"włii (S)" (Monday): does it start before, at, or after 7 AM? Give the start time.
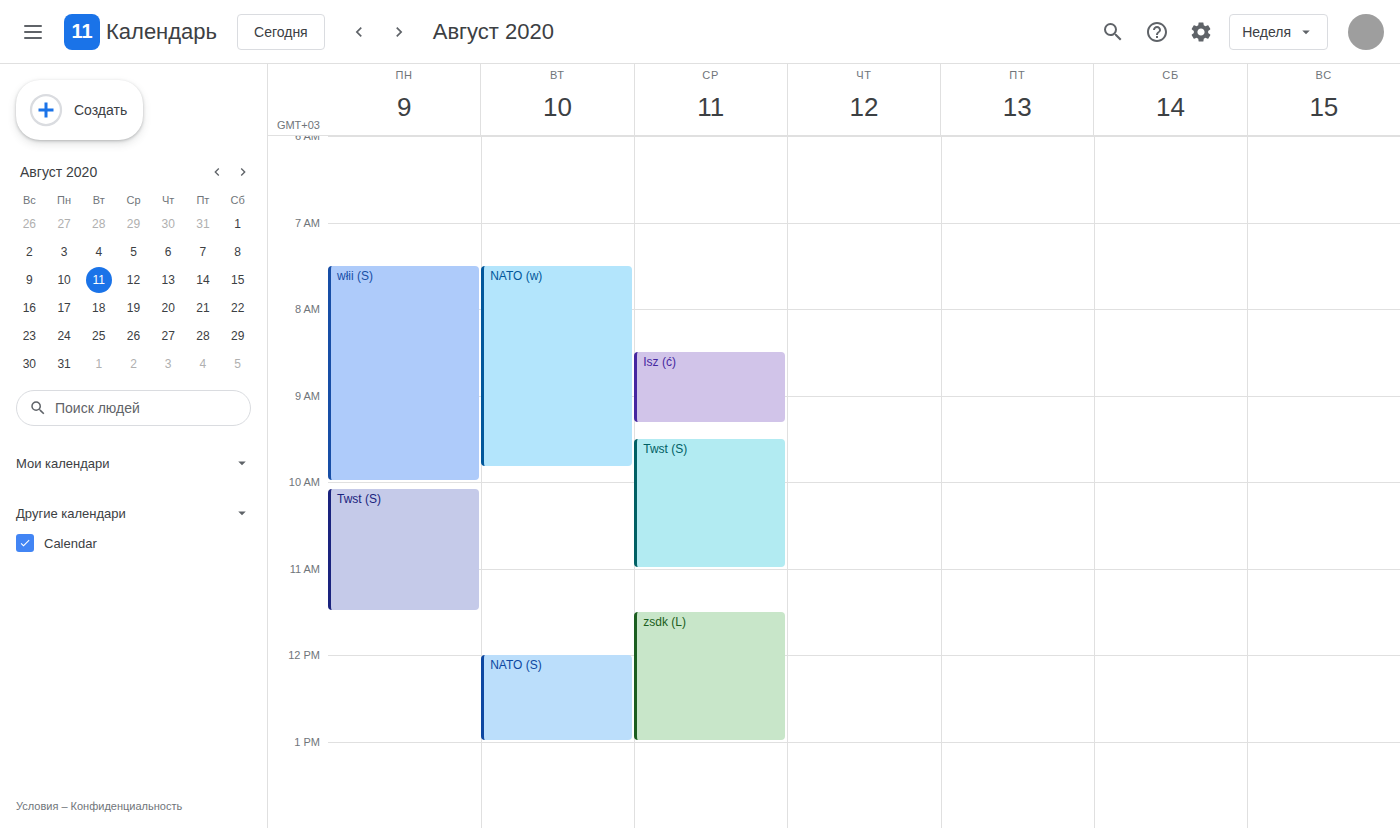
7:30 AM -- after 7 AM, 30 minutes below the 7 AM line.